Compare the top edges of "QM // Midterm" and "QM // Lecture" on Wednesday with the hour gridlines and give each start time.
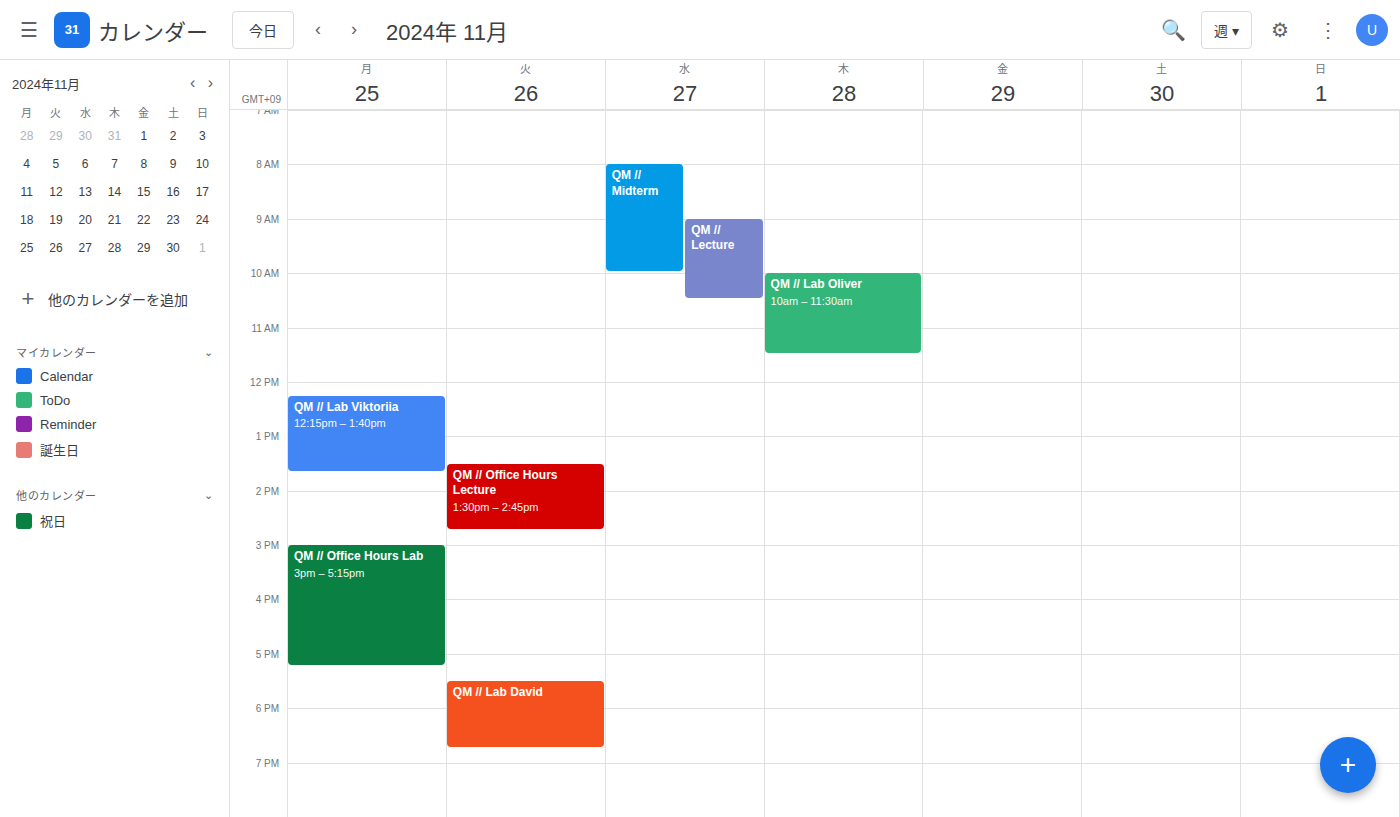
"QM // Midterm": 8:00 AM, exactly on the 8 AM line. "QM // Lecture": 9:00 AM, exactly on the 9 AM line.